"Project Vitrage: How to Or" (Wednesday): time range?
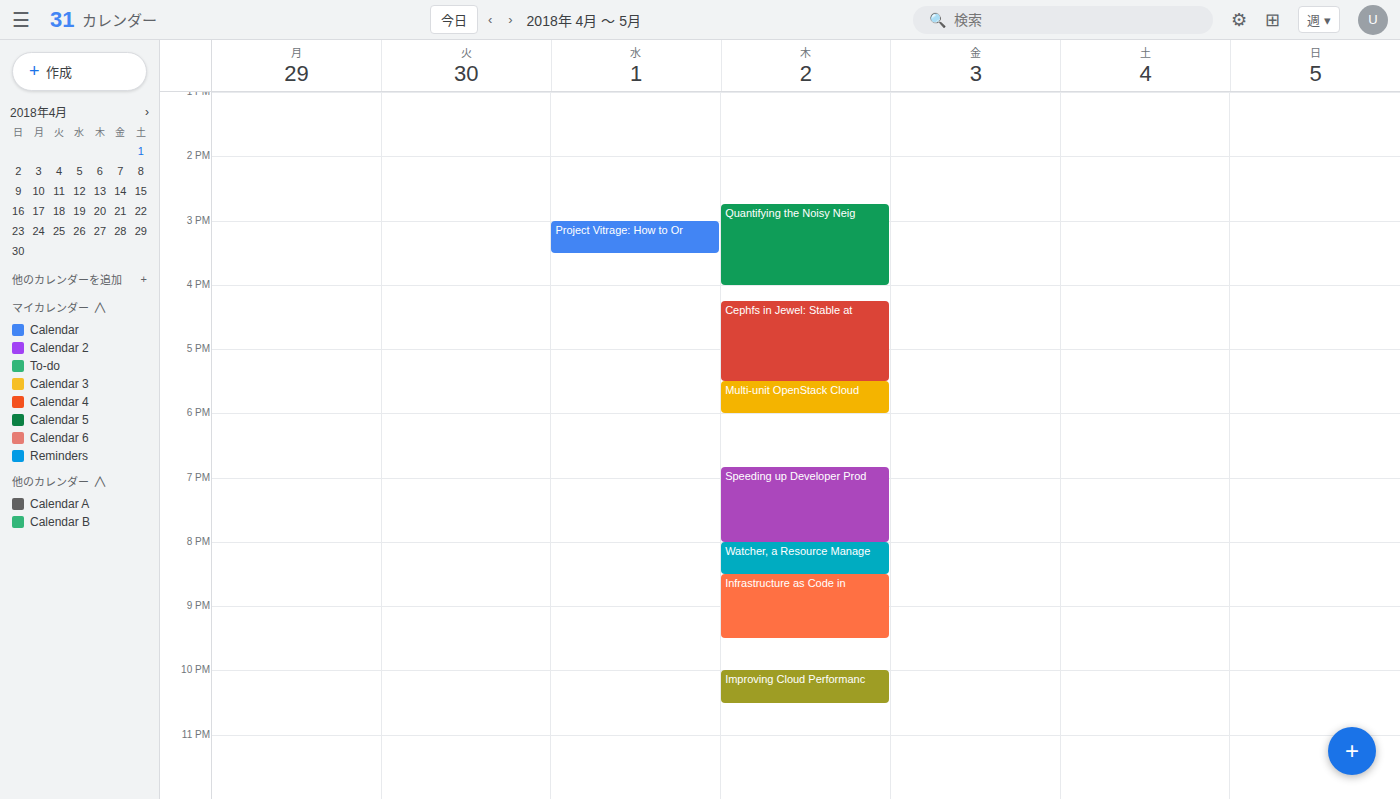
3:00 PM to 3:30 PM